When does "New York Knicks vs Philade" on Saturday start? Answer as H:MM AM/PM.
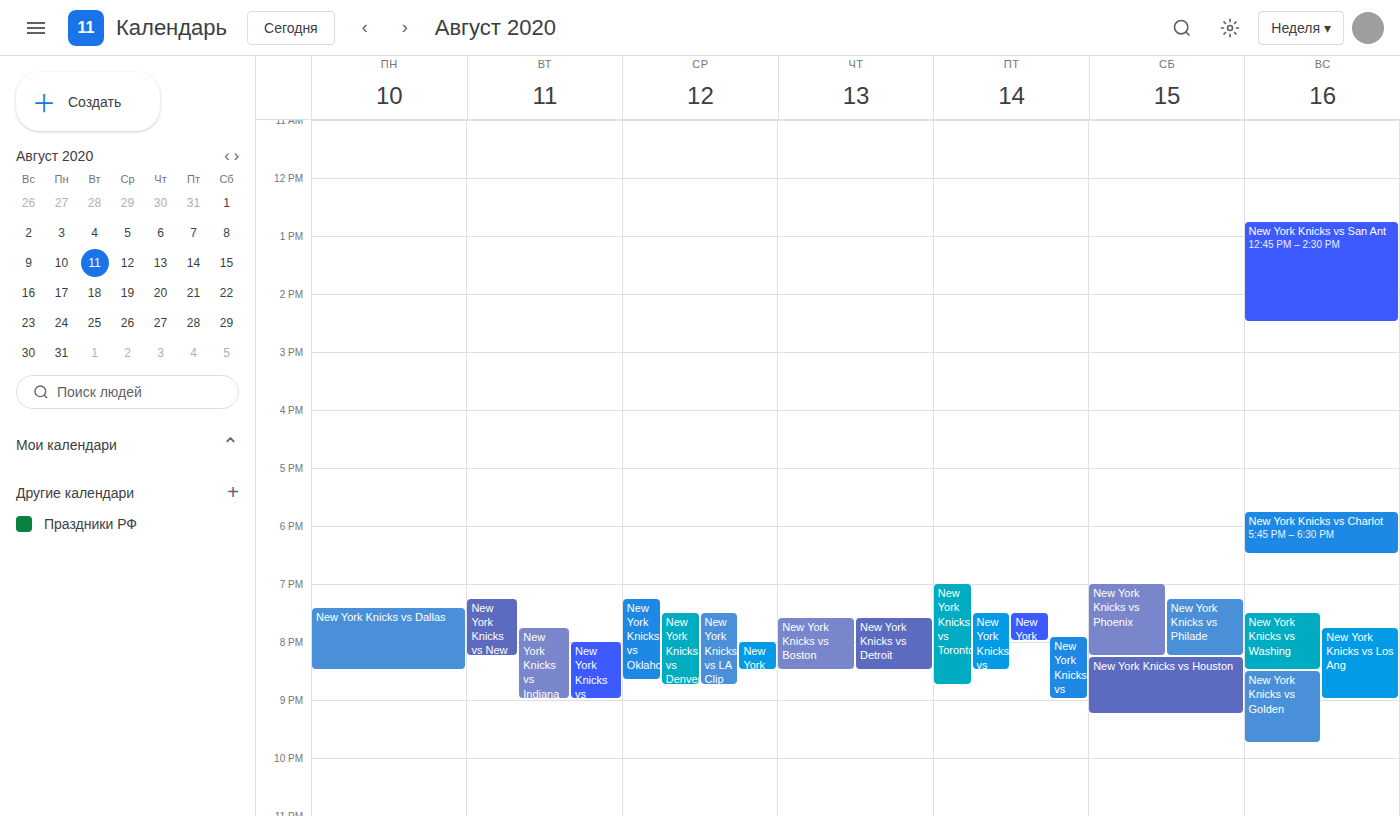
7:15 PM